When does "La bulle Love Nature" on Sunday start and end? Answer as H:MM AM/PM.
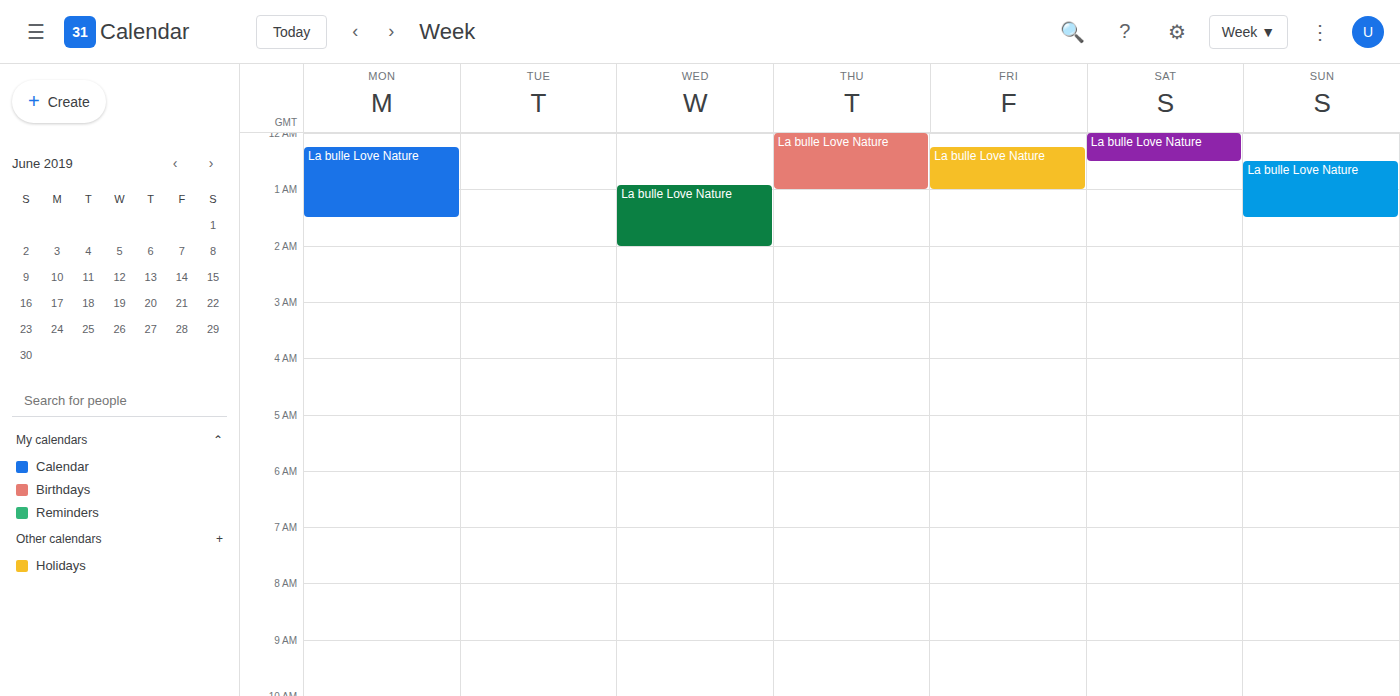
12:30 AM to 1:30 AM